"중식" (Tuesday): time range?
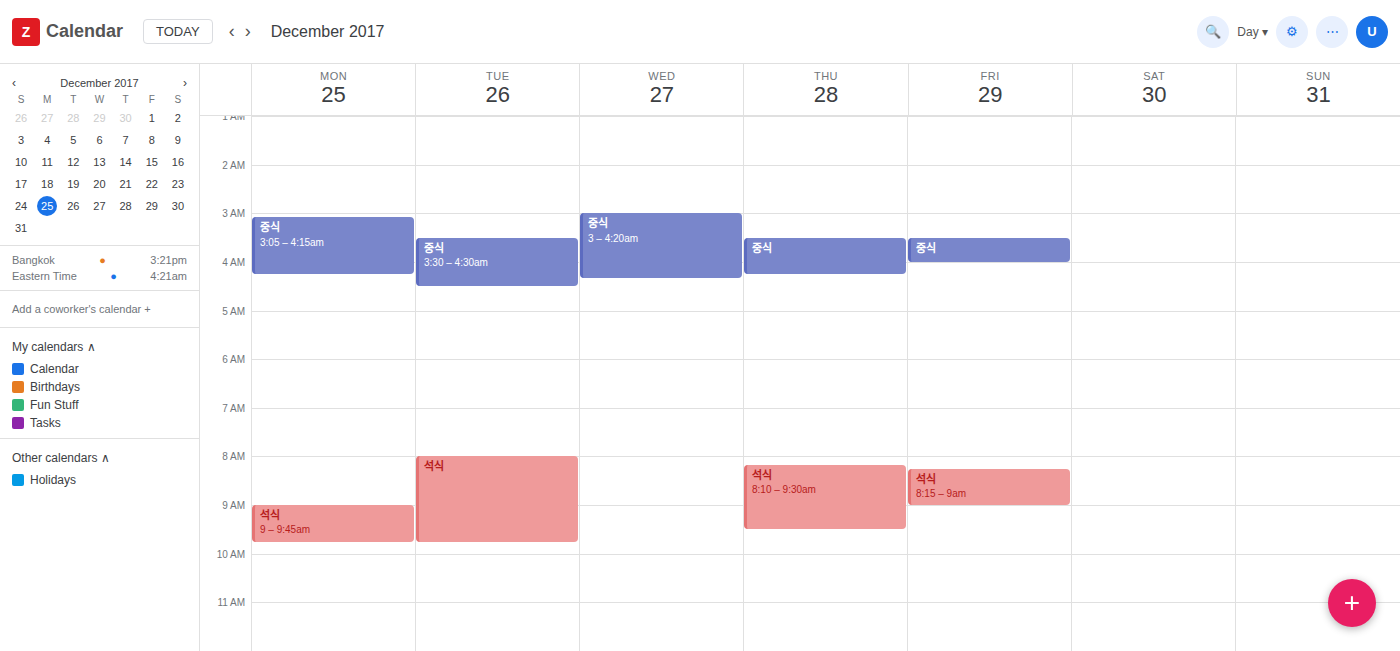
03:30 to 04:30